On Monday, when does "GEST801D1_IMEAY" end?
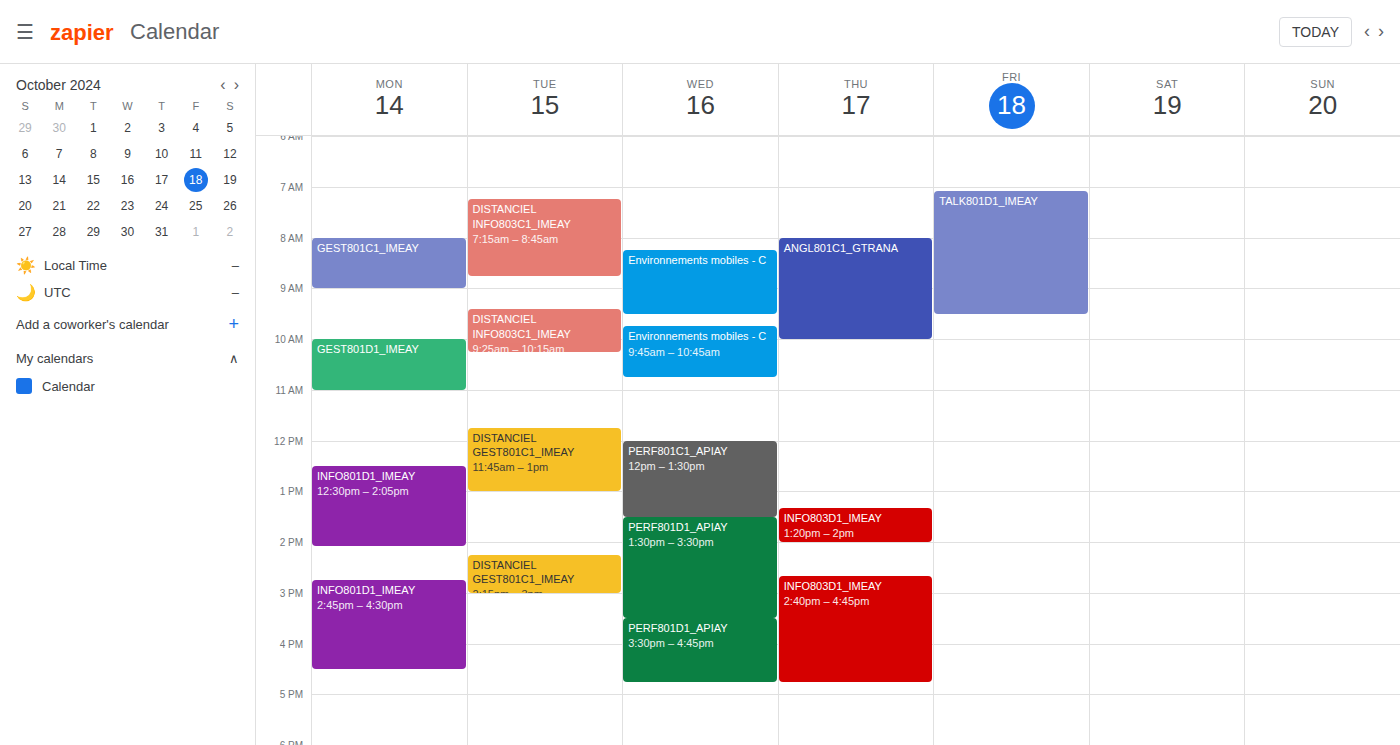
11:00 AM